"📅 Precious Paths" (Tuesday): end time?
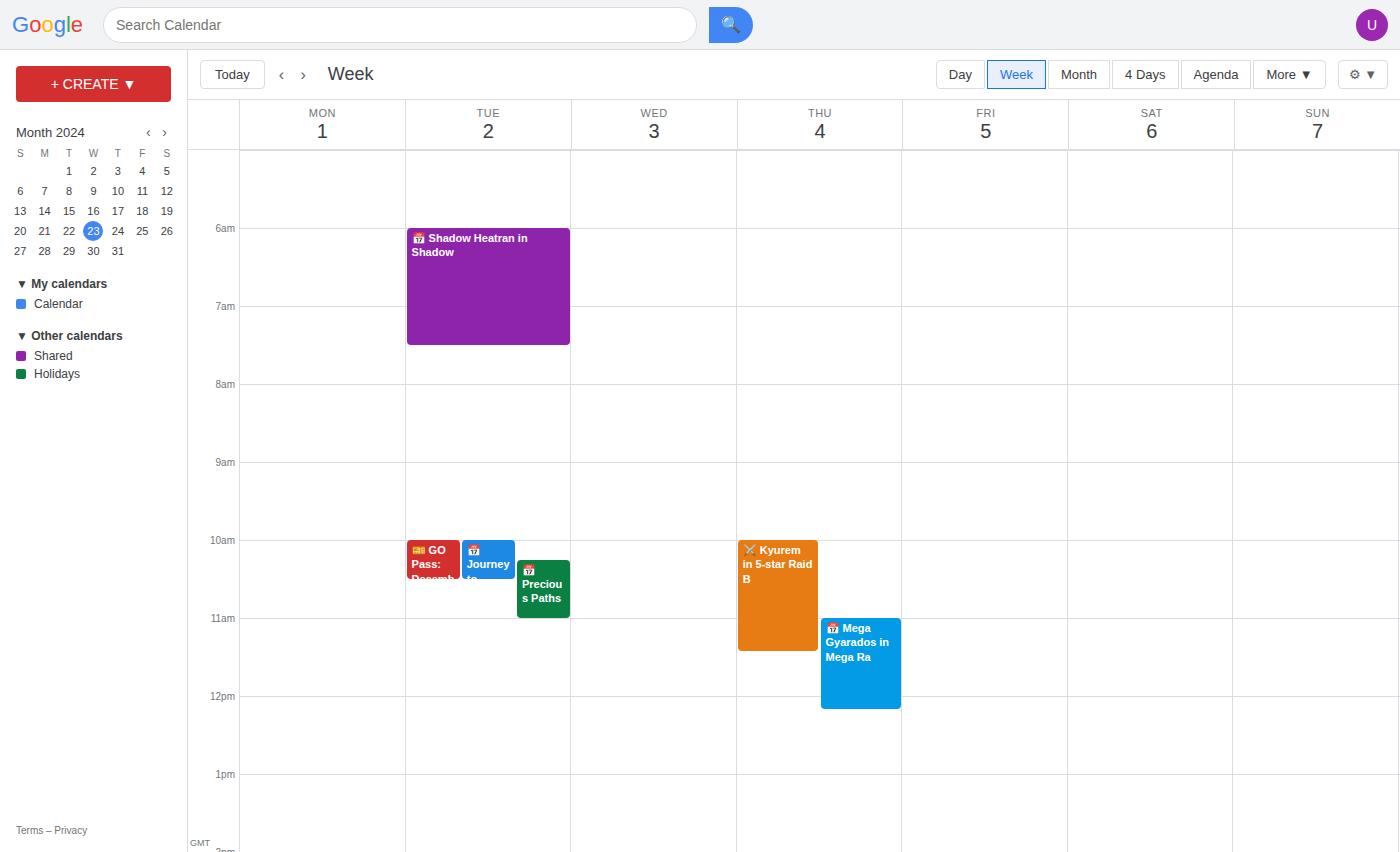
11:00 AM